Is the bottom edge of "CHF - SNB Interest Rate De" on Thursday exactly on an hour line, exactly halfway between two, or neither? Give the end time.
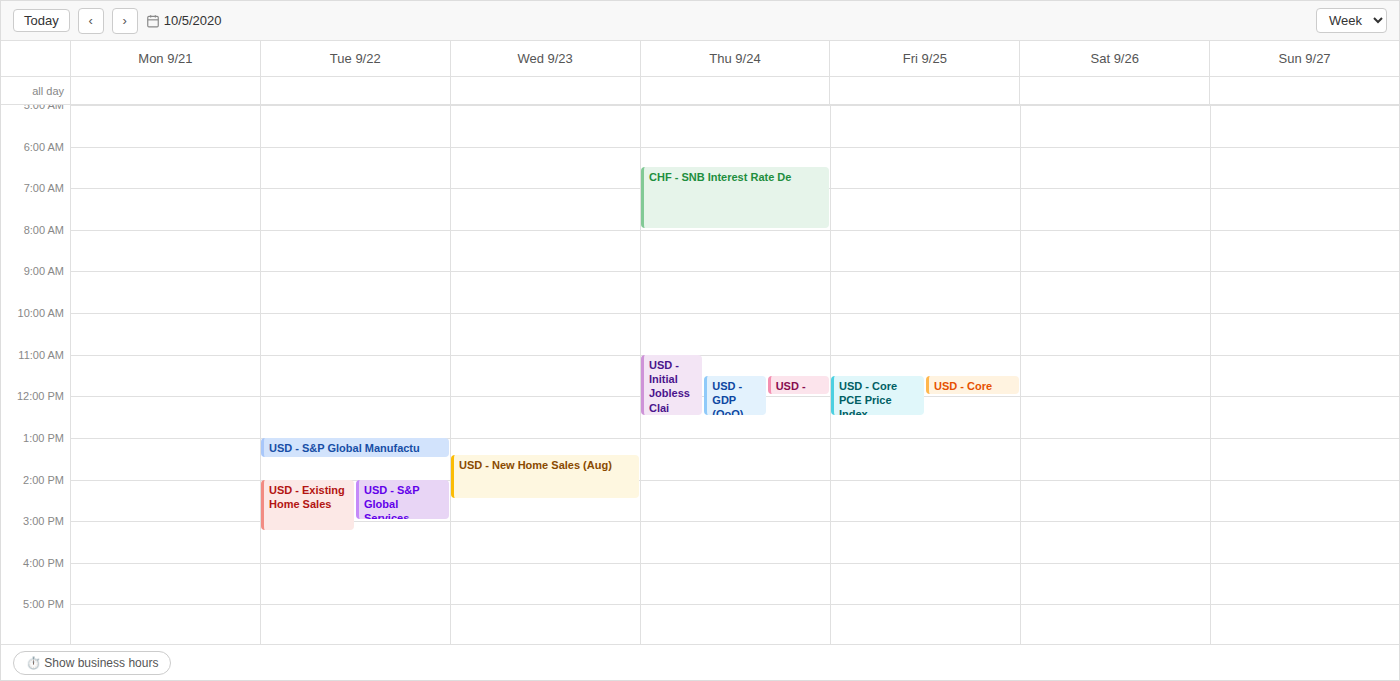
8:00 AM -- exactly on the 8 AM line.